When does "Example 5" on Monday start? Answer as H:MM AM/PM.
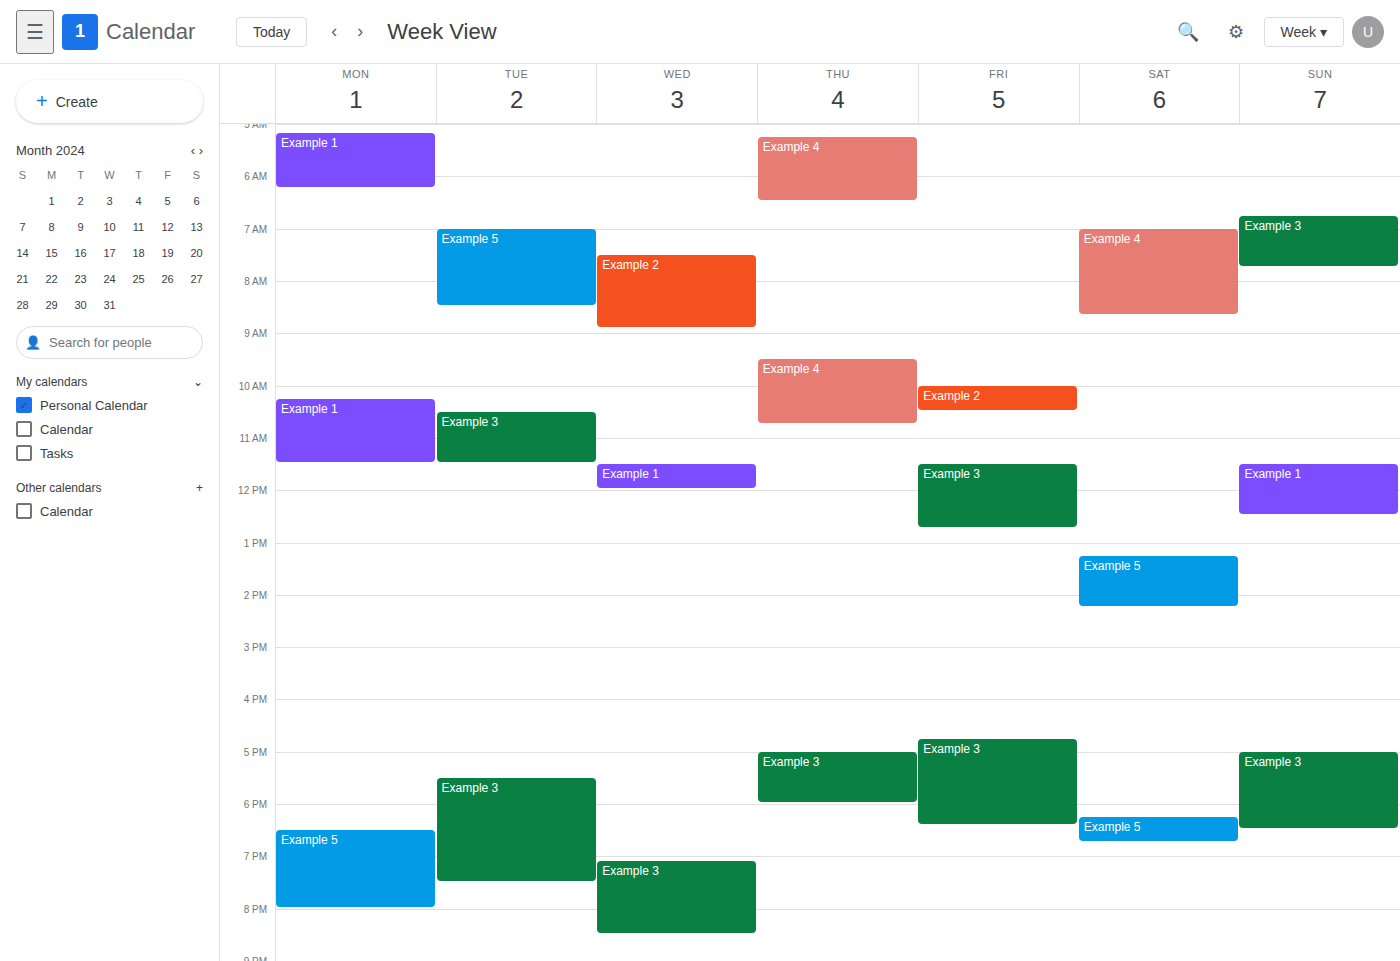
6:30 PM